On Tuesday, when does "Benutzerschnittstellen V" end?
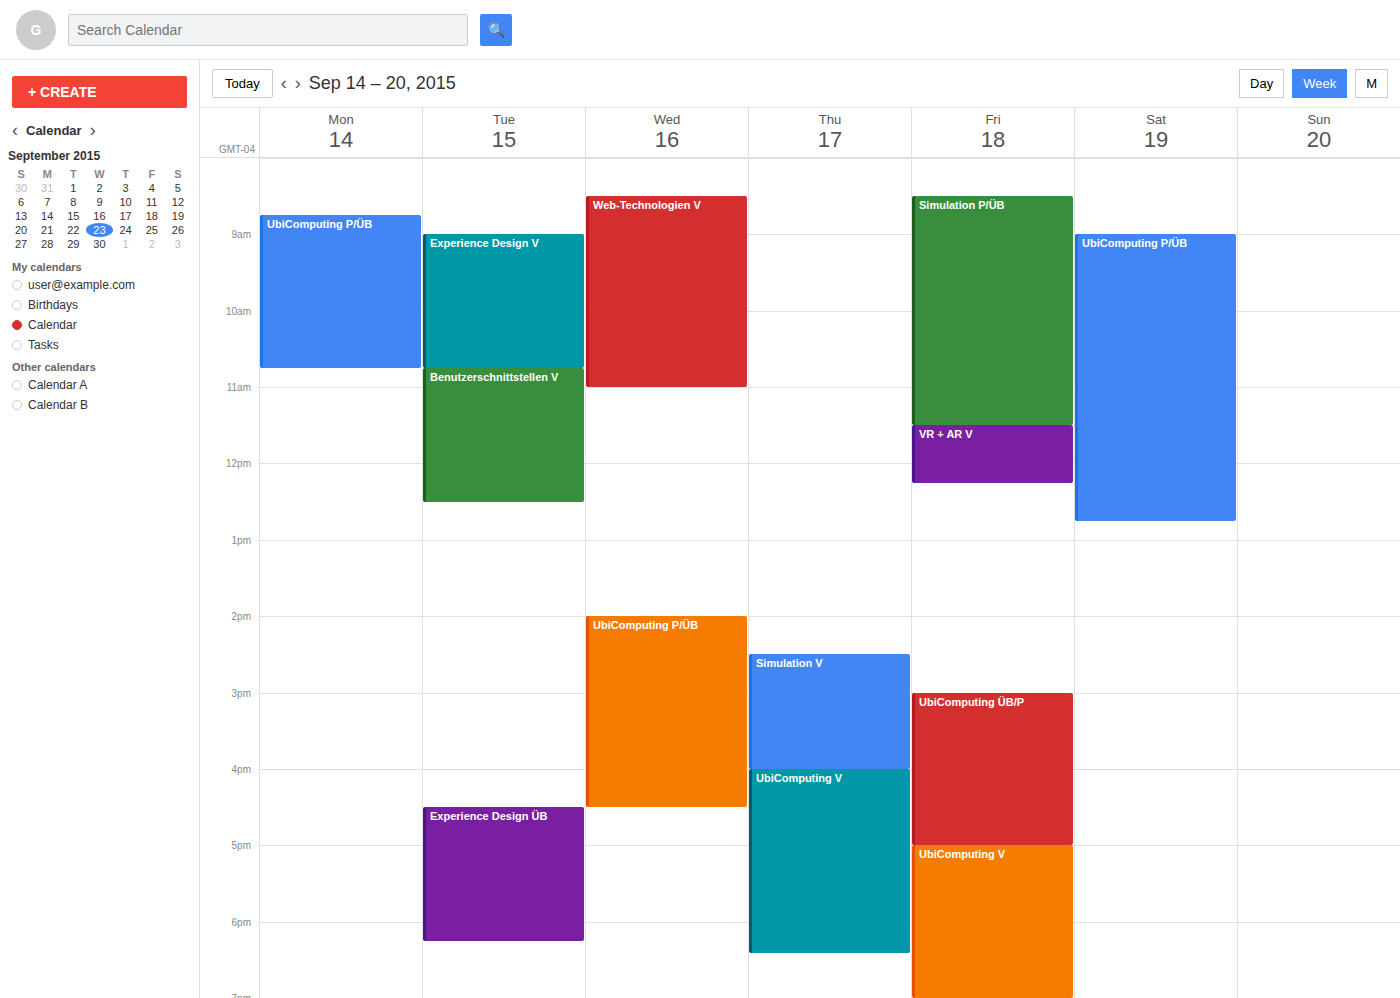
12:30 PM